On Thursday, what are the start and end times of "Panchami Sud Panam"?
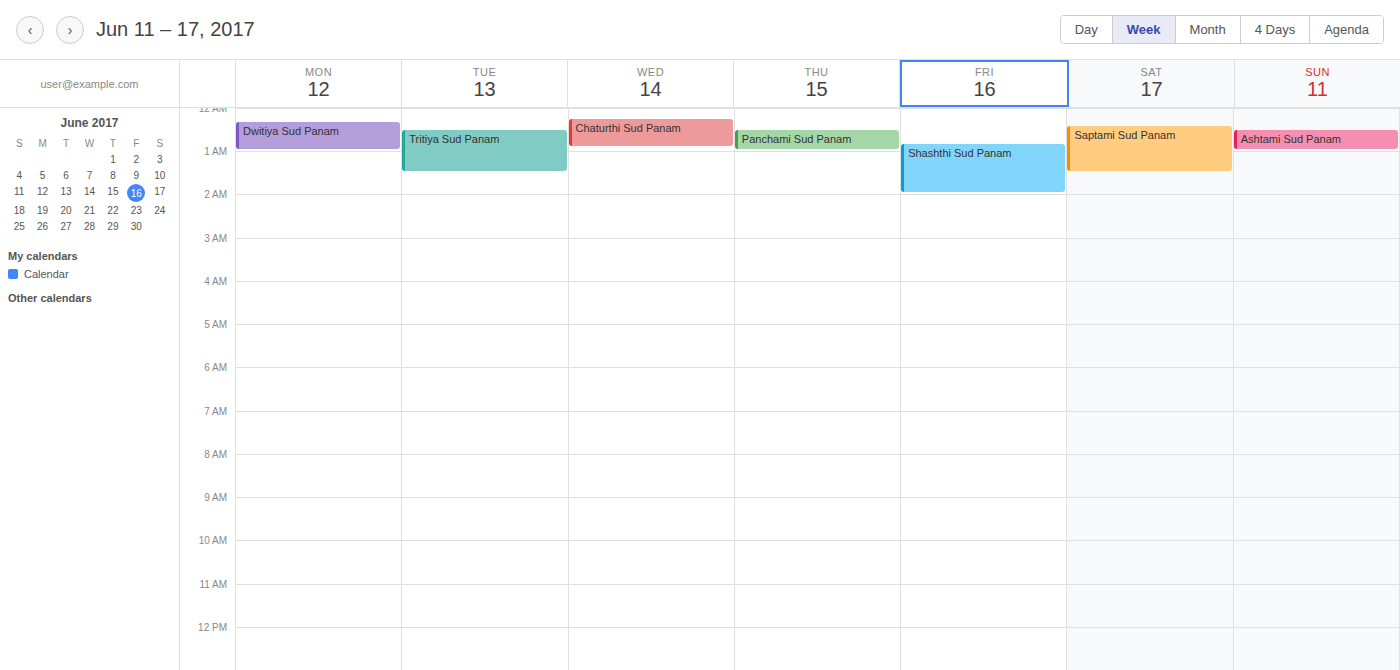
12:30 AM to 1:00 AM